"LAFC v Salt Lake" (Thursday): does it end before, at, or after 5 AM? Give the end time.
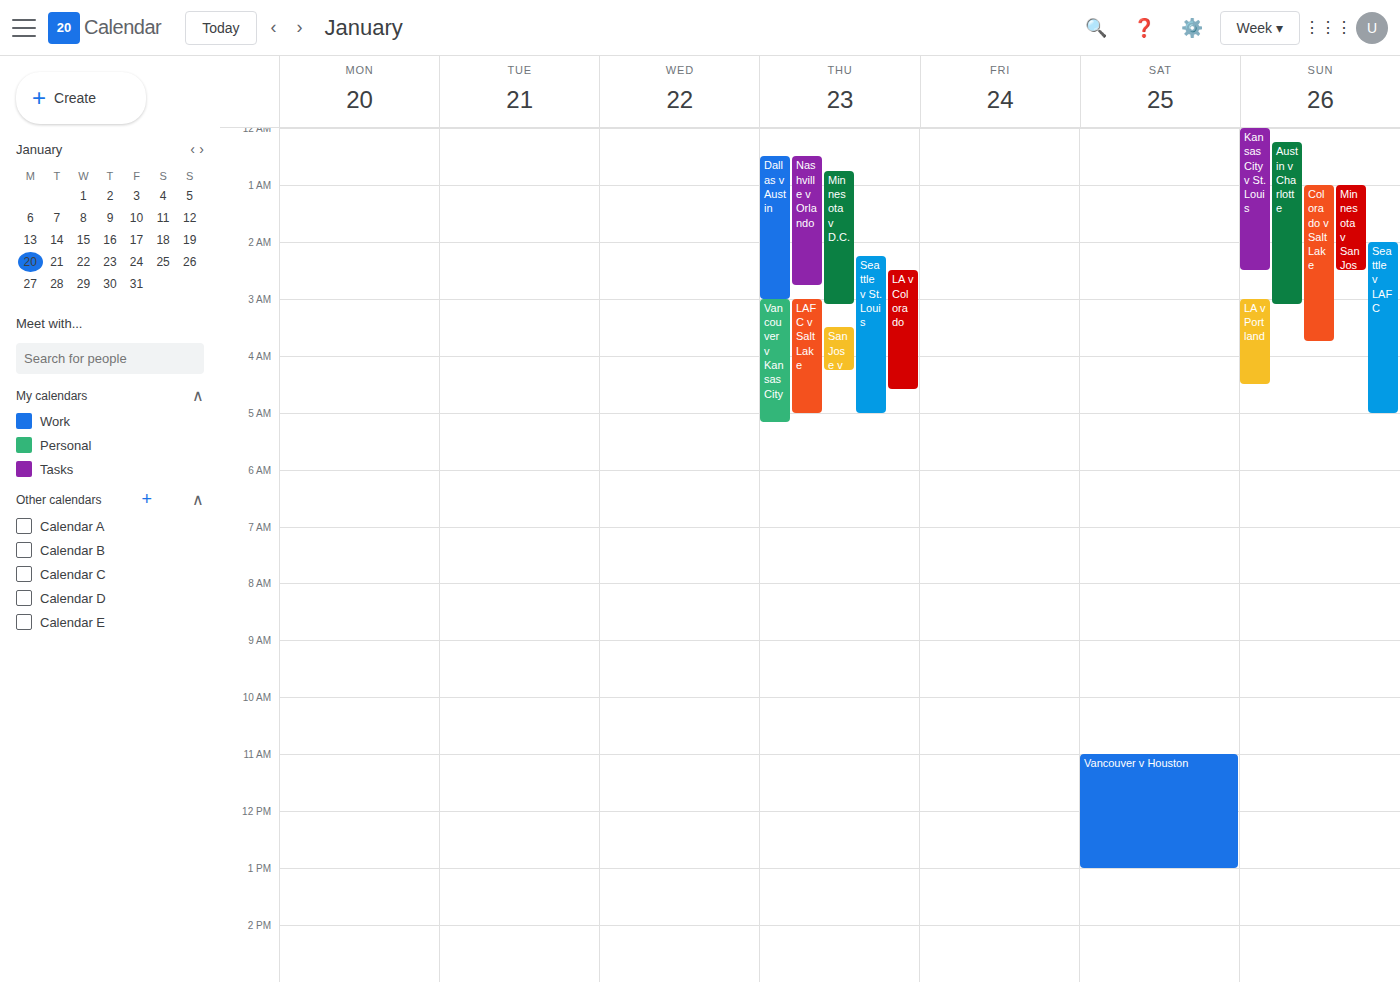
5:00 AM -- exactly at 5 AM, on the 5 AM line.